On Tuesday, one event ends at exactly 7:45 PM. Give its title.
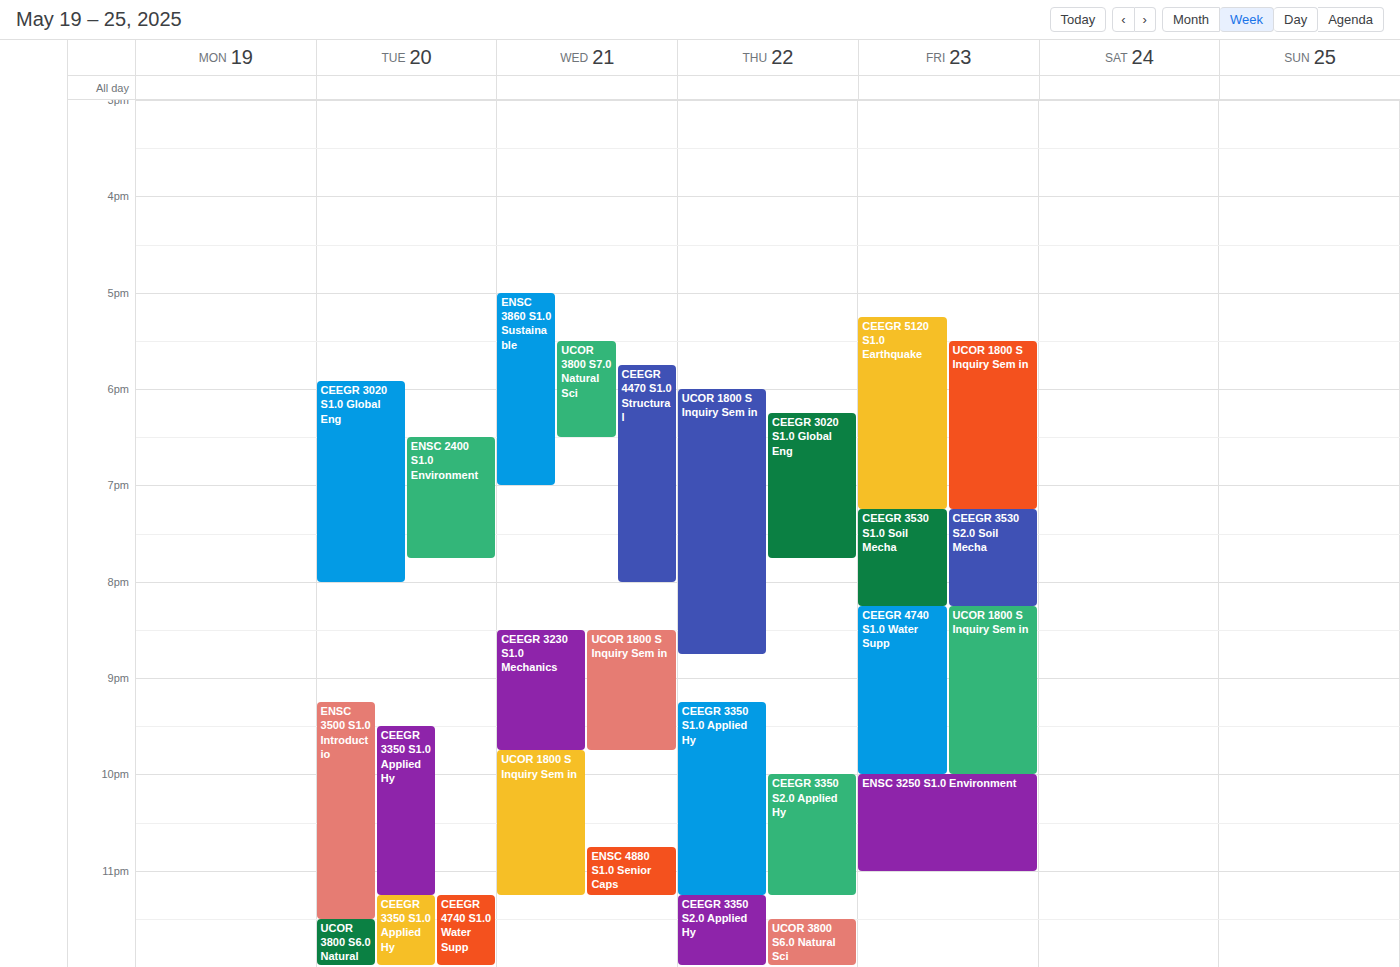
"ENSC 2400 S1.0 Environment"